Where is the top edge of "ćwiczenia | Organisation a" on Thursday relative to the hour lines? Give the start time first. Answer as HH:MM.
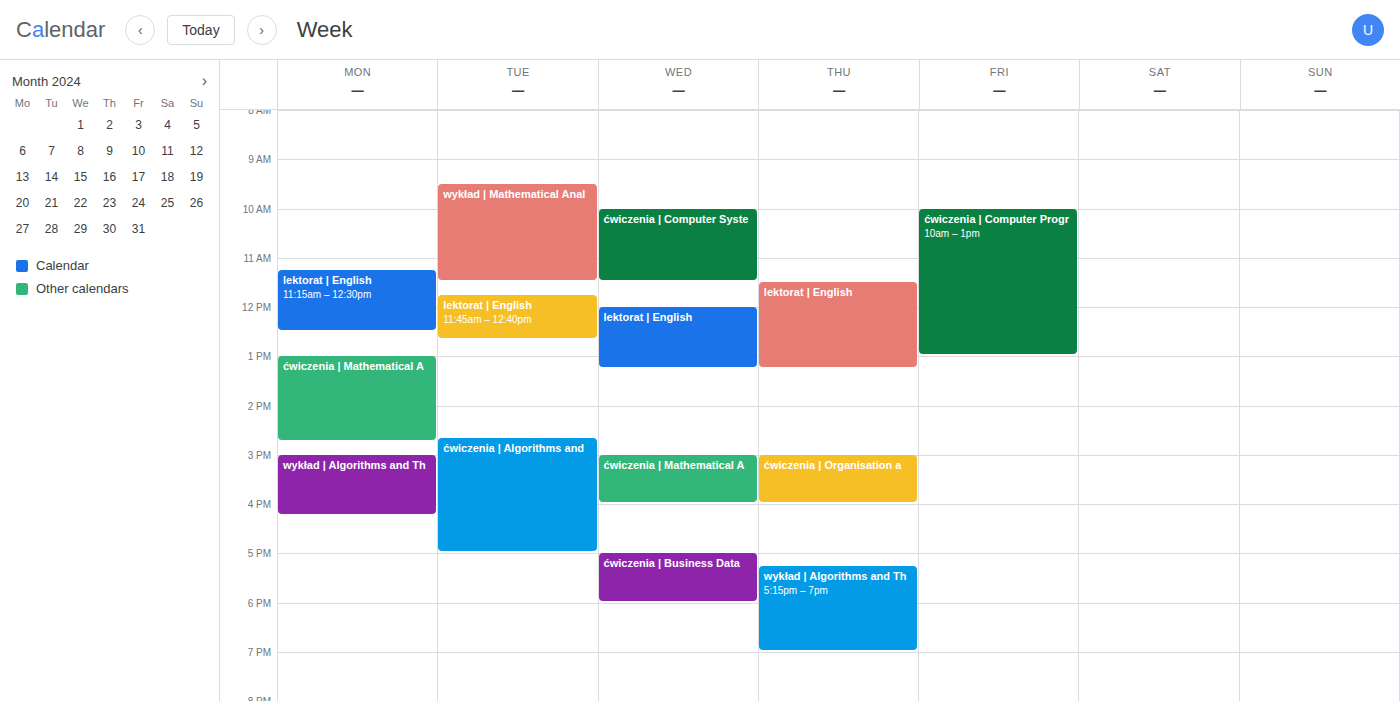
15:00 -- exactly on the 15:00 line.